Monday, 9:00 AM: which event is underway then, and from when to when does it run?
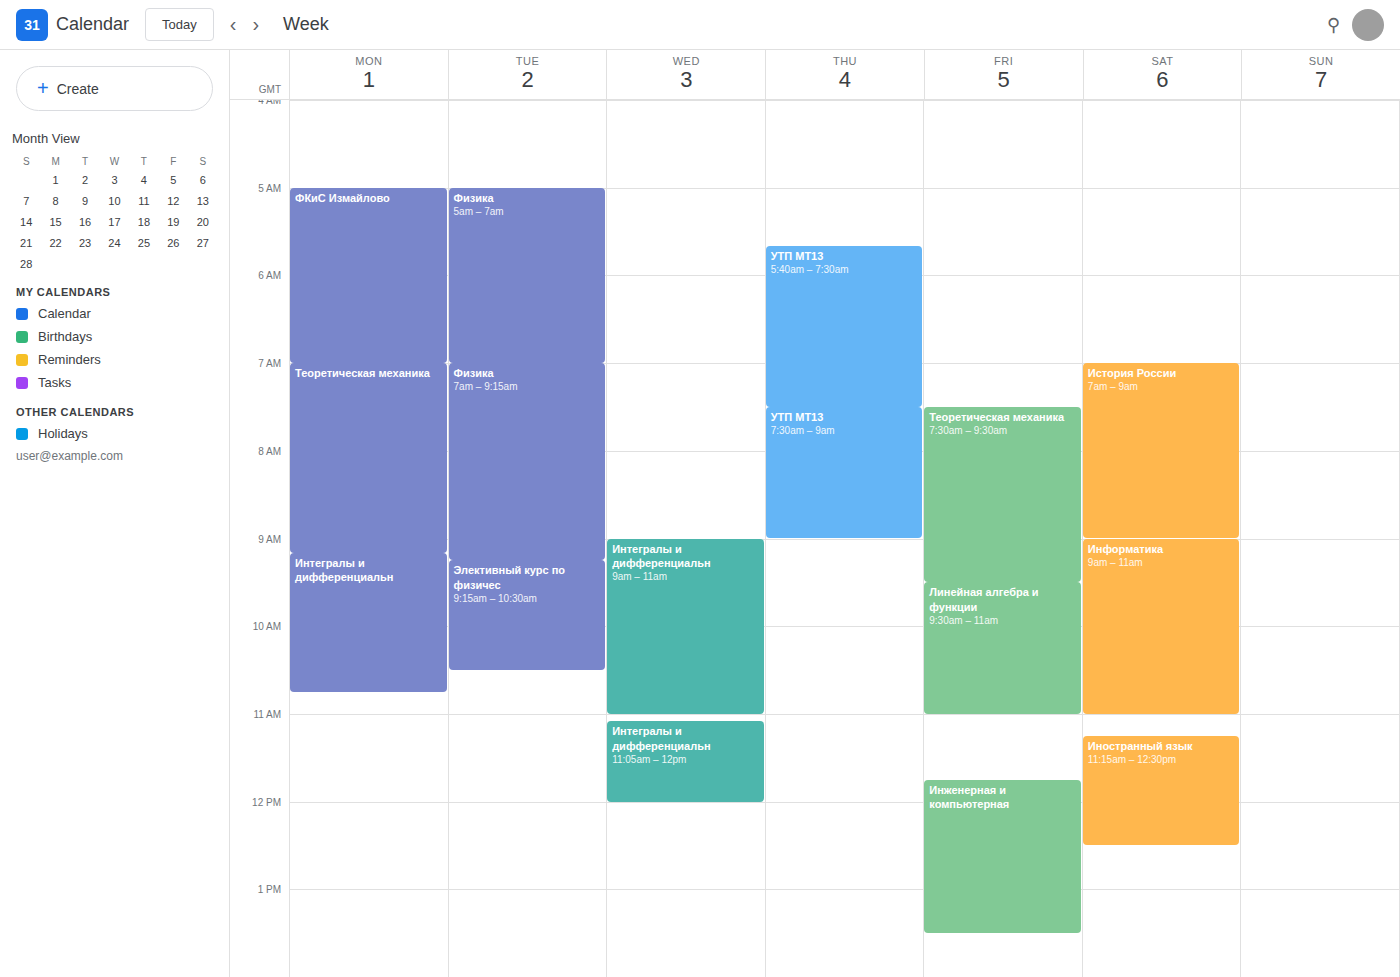
"Теоретическая механика", 7:00 AM to 9:10 AM